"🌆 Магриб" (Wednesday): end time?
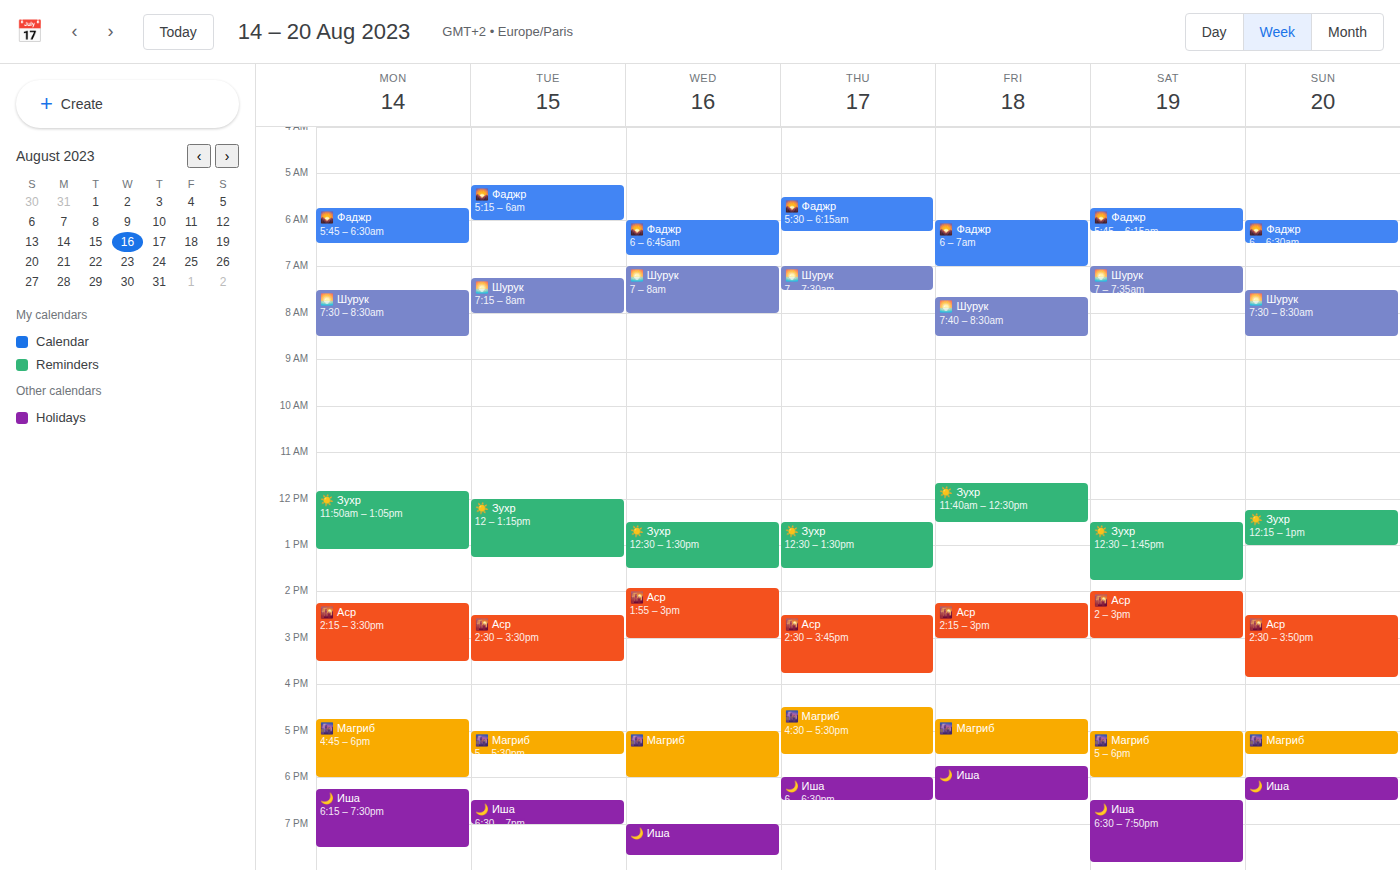
6:00 PM